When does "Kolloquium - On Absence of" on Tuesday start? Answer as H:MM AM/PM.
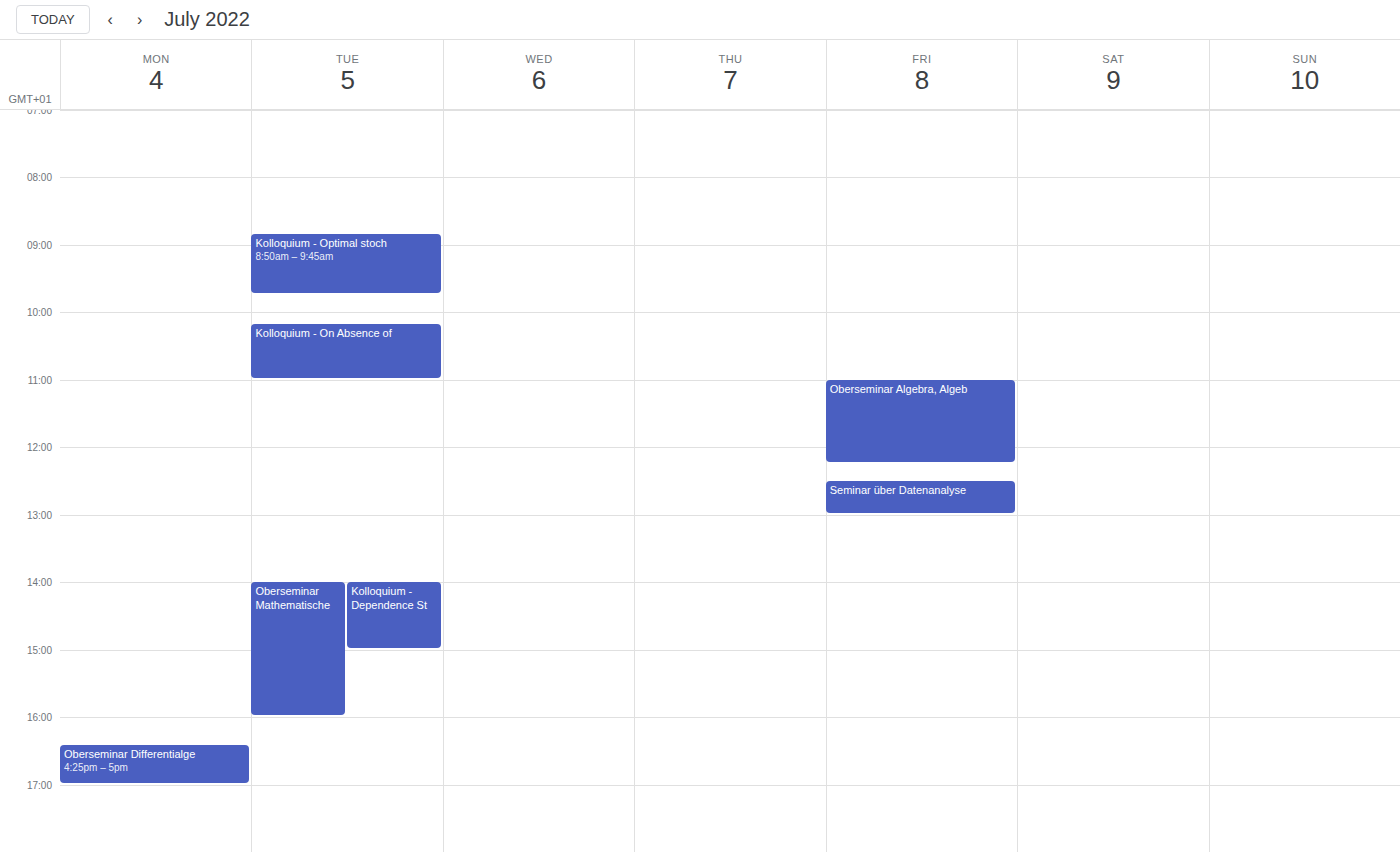
10:10 AM